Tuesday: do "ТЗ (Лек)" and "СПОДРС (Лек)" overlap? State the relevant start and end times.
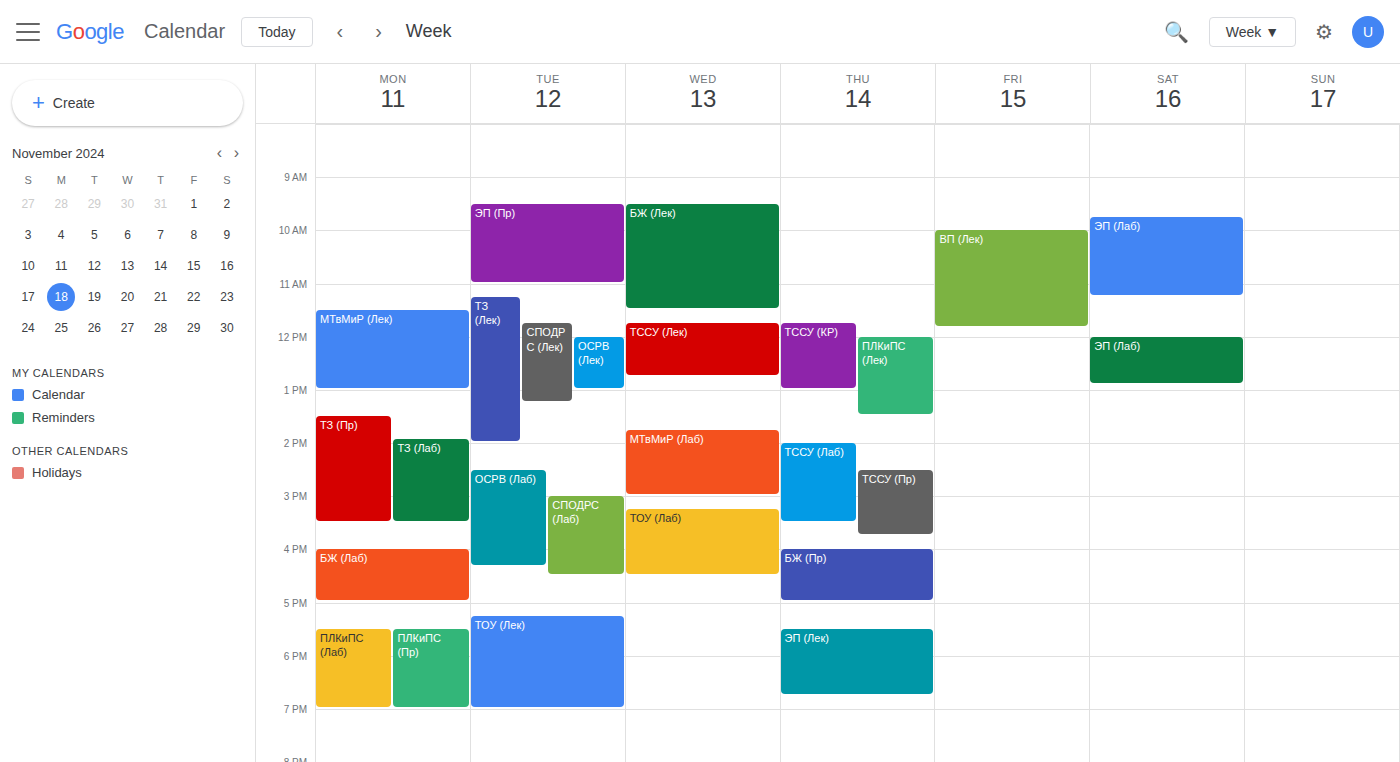
"СПОДРС (Лек)" runs 11:45 AM to 1:15 PM, inside "ТЗ (Лек)" -- they overlap.